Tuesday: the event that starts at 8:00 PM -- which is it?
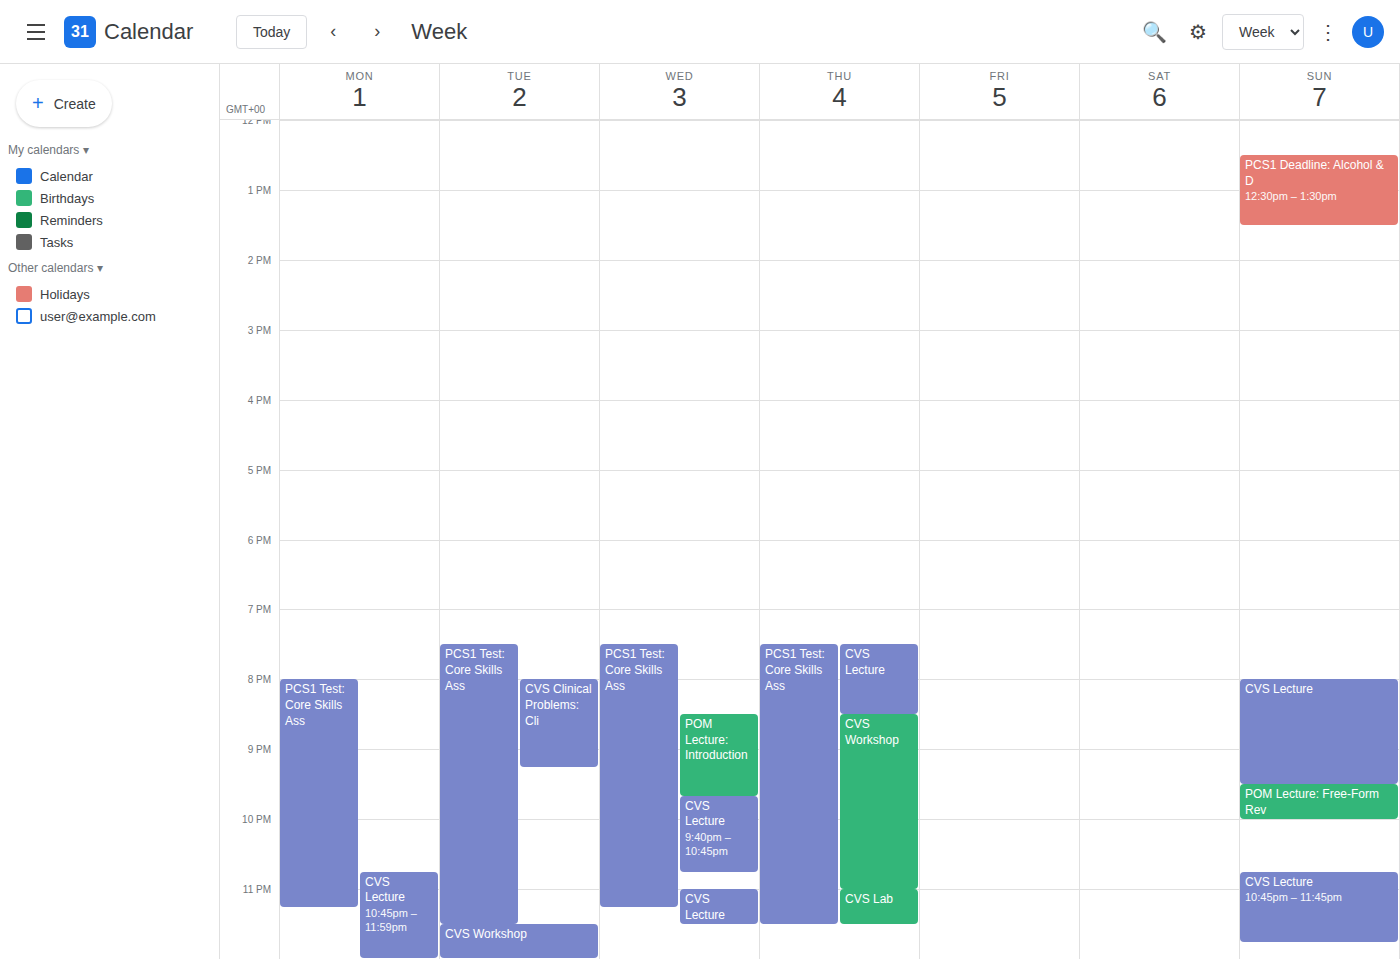
"CVS Clinical Problems: Cli"